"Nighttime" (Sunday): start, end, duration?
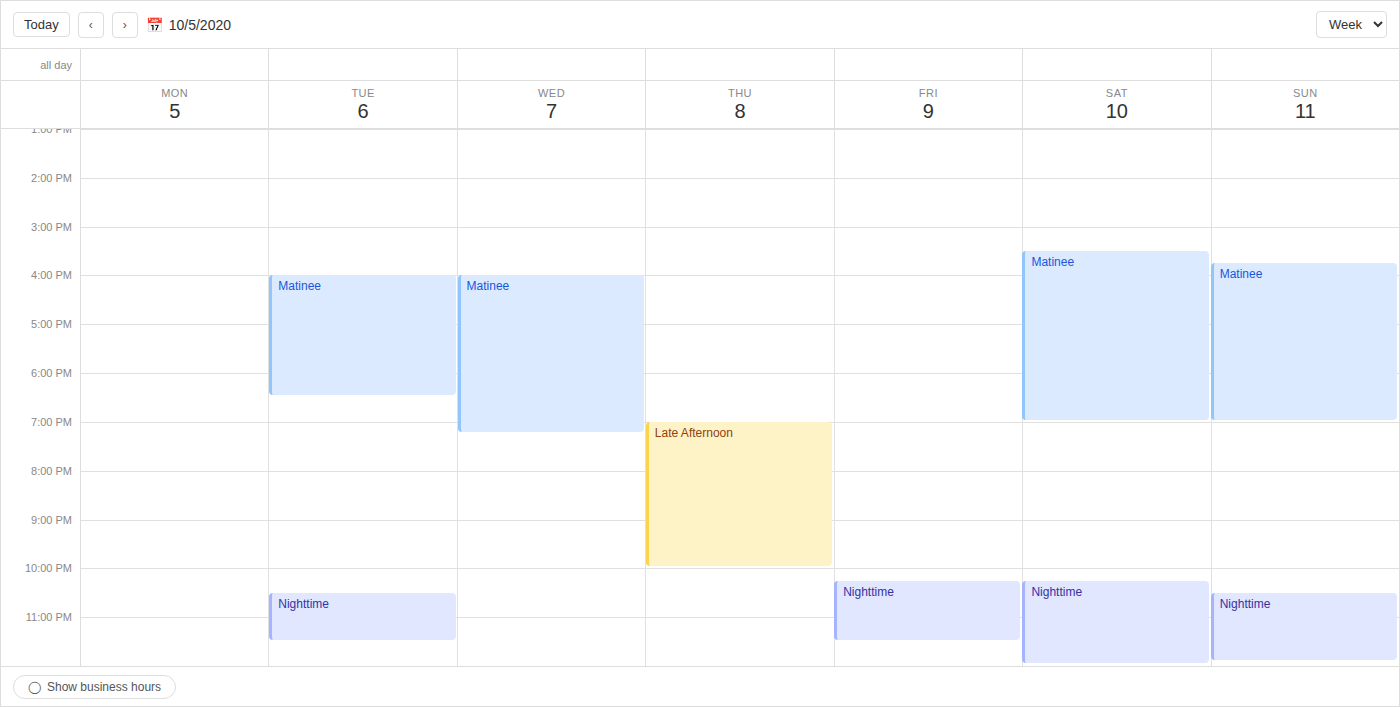
10:30 PM to 11:55 PM, 1 hour 25 minutes